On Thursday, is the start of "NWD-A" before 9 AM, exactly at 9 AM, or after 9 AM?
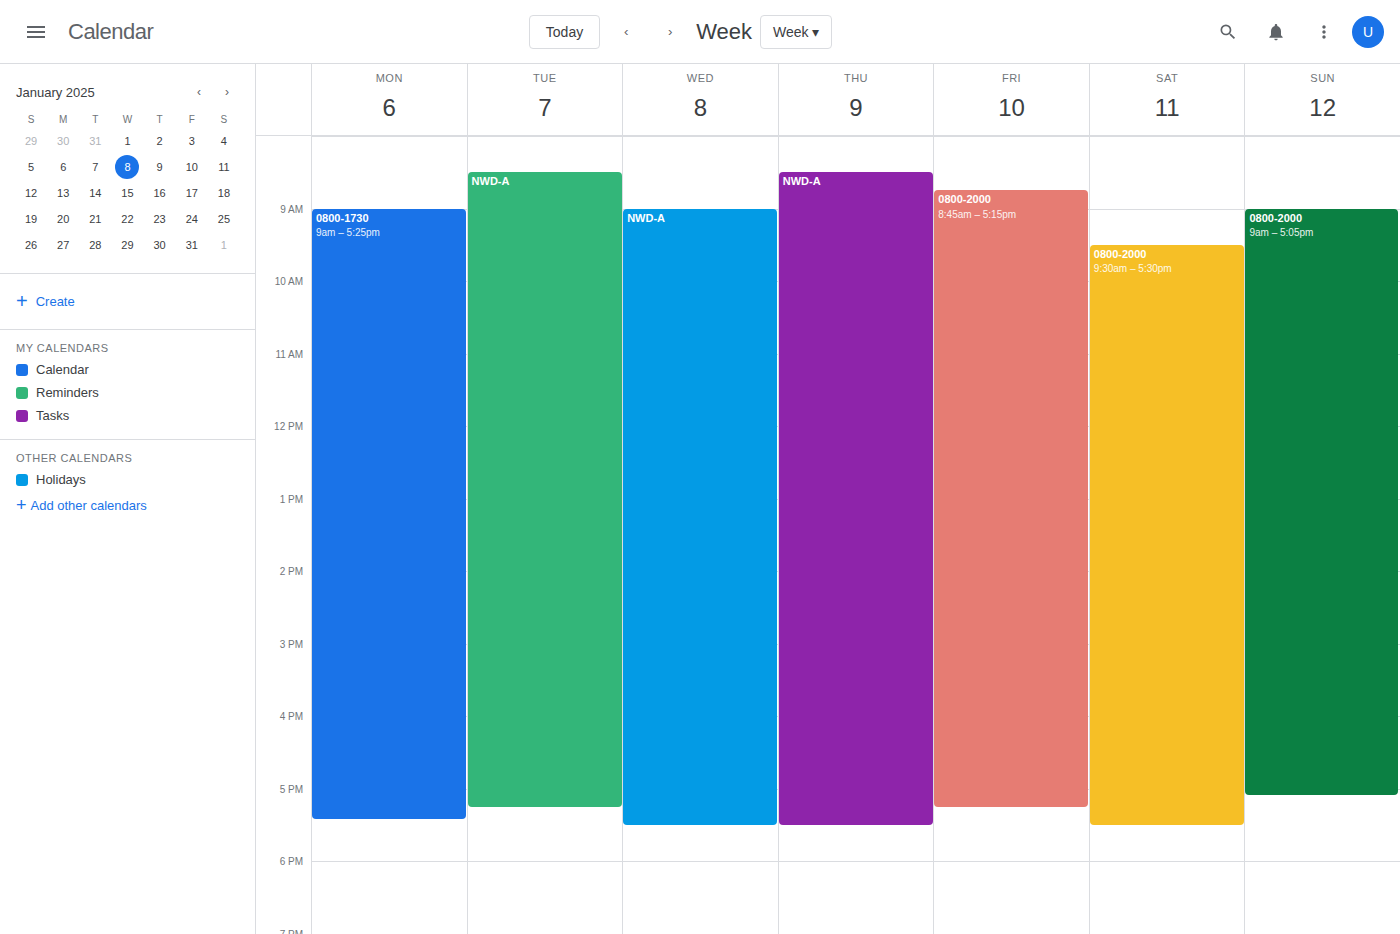
8:30 AM -- before 9 AM, 30 minutes above the 9 AM line.